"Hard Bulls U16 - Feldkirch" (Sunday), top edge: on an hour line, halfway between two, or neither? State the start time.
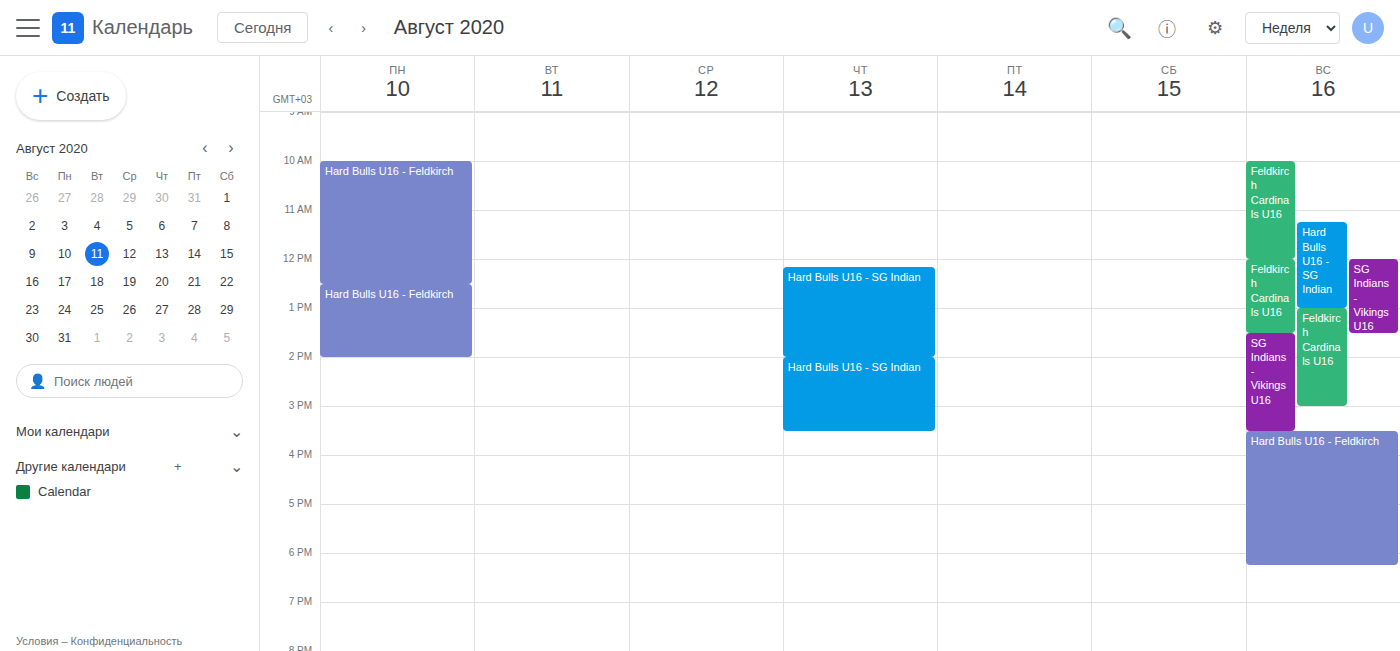
3:30 PM -- halfway between the 3 PM and 4 PM lines.